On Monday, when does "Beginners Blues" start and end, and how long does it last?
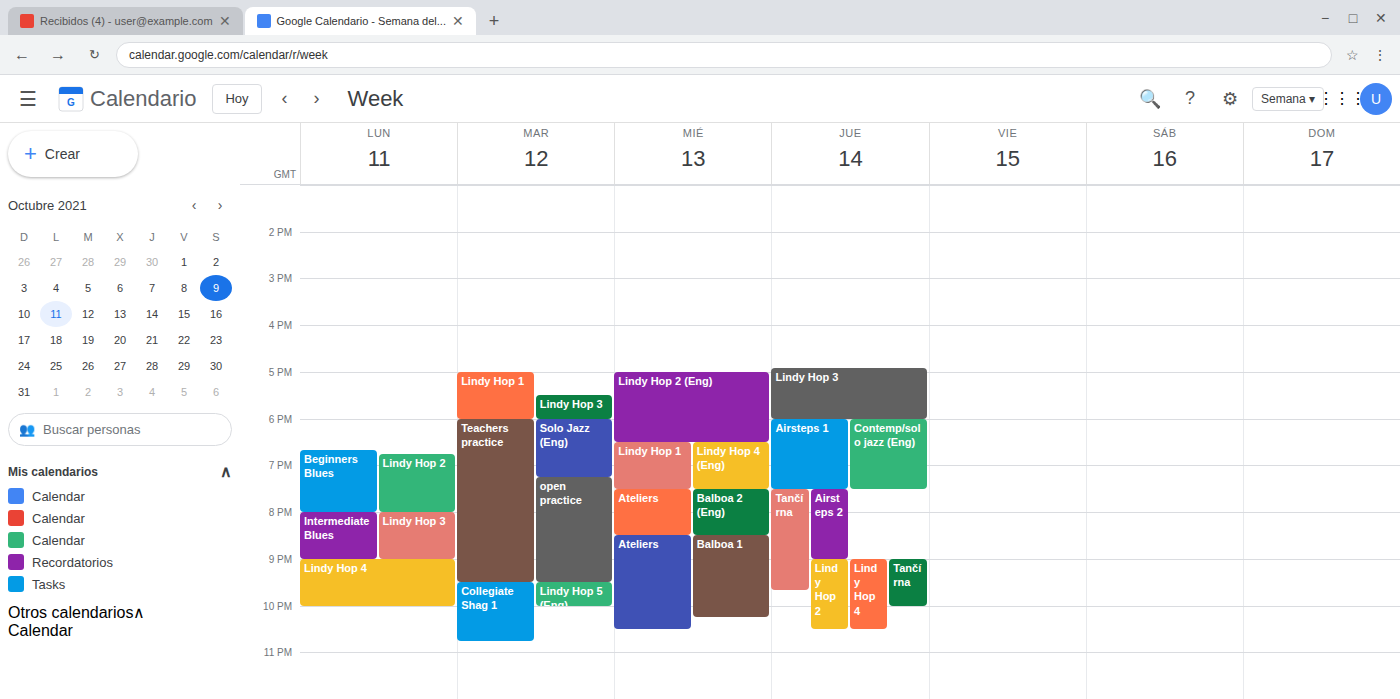
6:40 PM to 8:00 PM, 1 hour 20 minutes